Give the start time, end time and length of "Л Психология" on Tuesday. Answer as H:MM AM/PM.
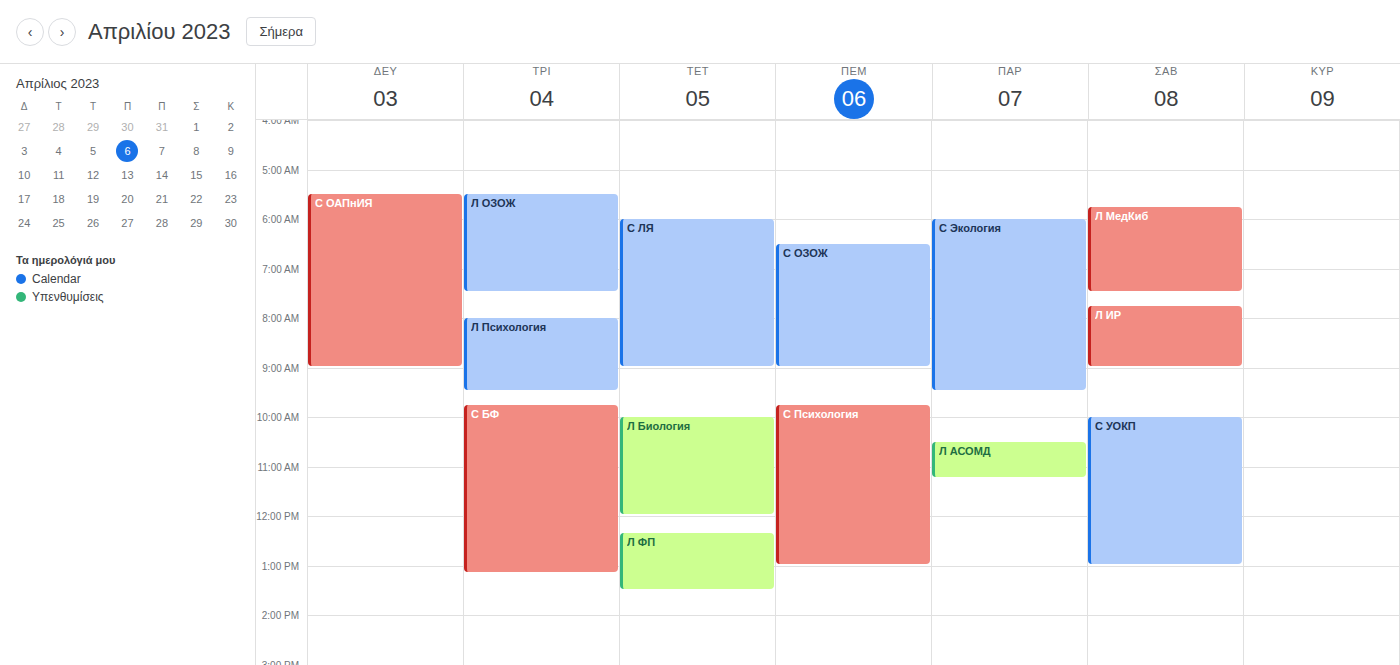
8:00 AM to 9:30 AM, 1 hour 30 minutes